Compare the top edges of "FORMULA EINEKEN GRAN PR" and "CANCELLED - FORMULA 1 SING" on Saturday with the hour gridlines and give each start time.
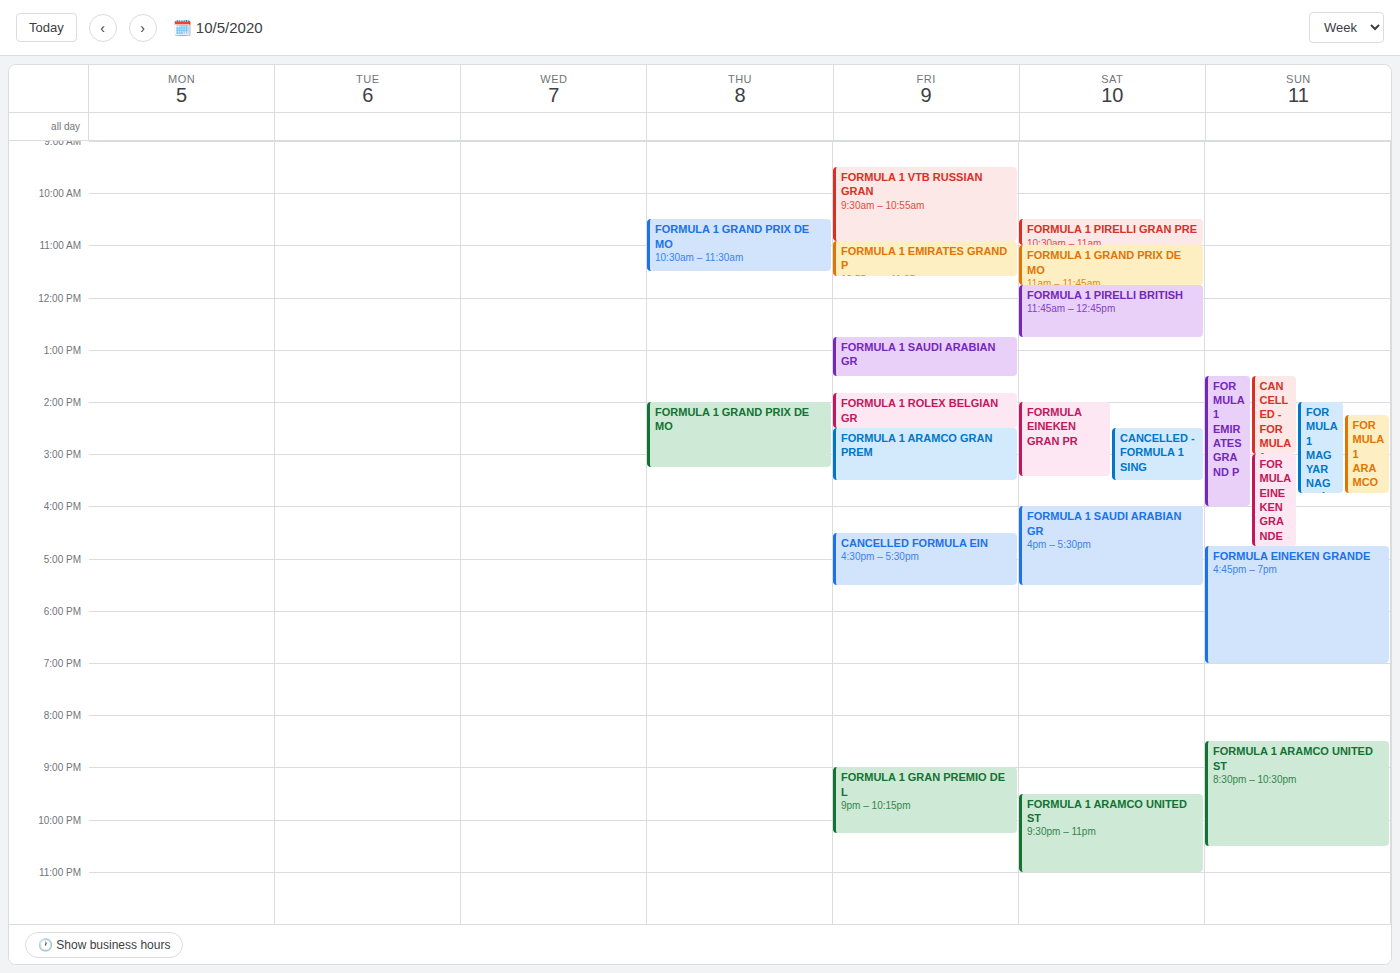
"FORMULA EINEKEN GRAN PR": 2:00 PM, exactly on the 2 PM line. "CANCELLED - FORMULA 1 SING": 2:30 PM, halfway between the 2 PM and 3 PM lines.